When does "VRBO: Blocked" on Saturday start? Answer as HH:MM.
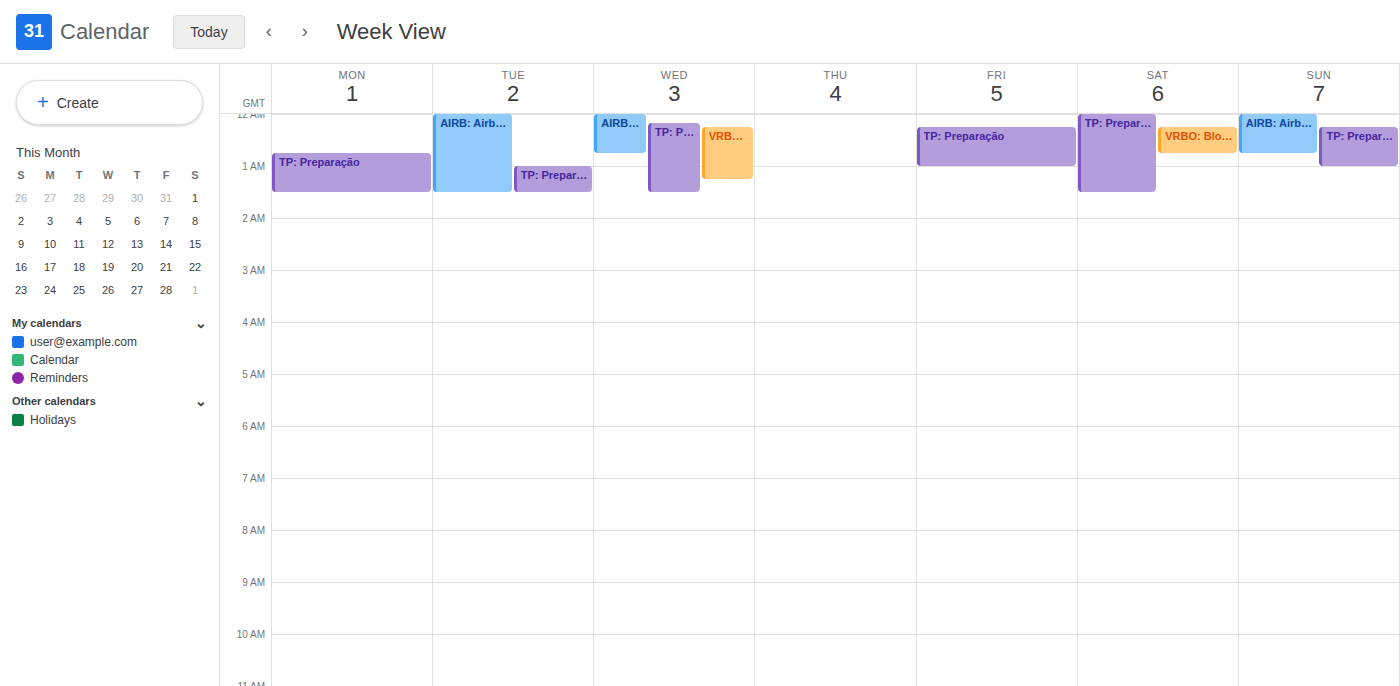
00:15